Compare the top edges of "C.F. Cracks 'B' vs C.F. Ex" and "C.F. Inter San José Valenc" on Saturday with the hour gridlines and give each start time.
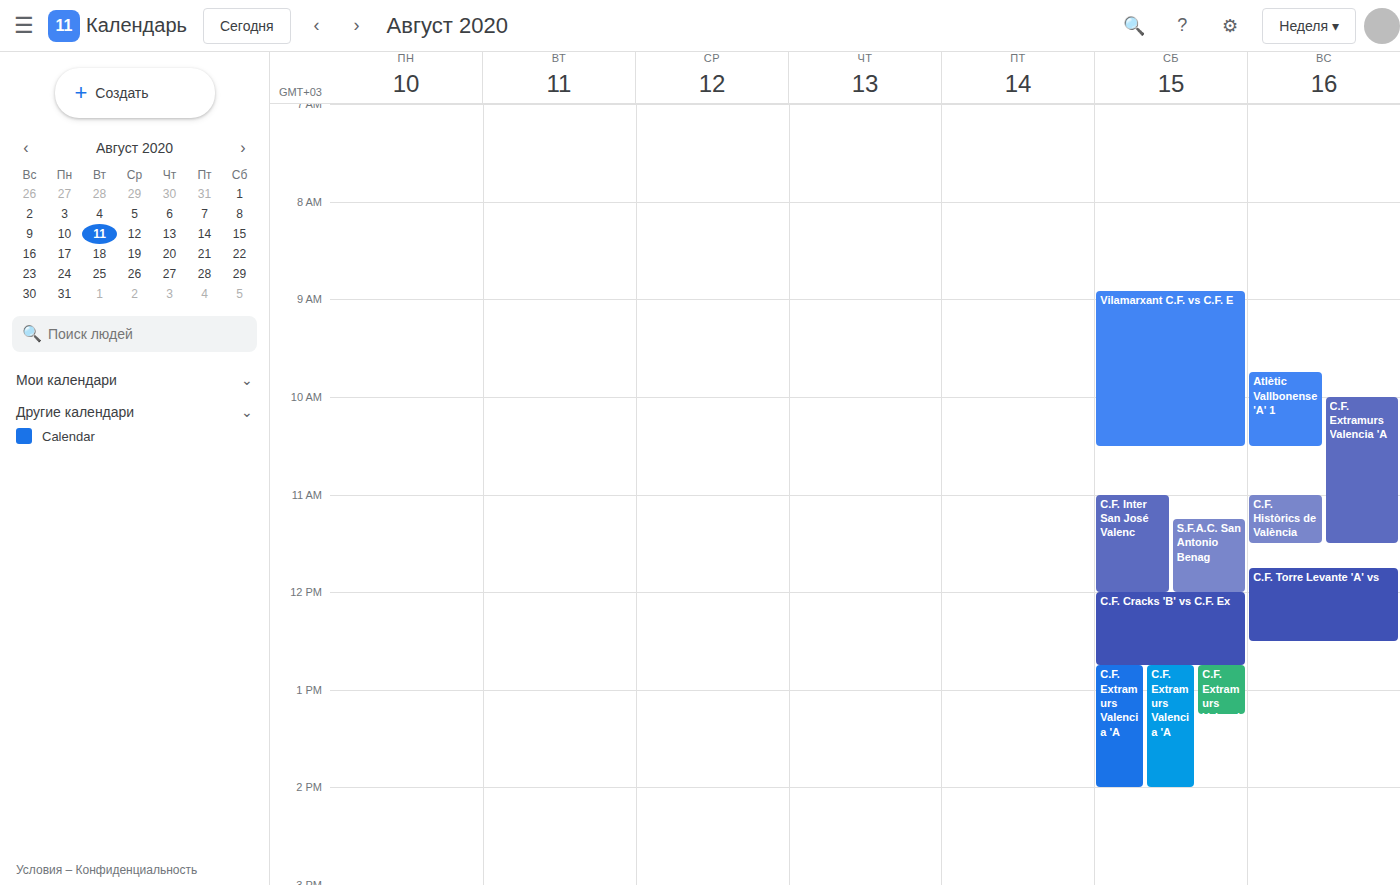
"C.F. Cracks 'B' vs C.F. Ex": 12:00 PM, exactly on the 12 PM line. "C.F. Inter San José Valenc": 11:00 AM, exactly on the 11 AM line.